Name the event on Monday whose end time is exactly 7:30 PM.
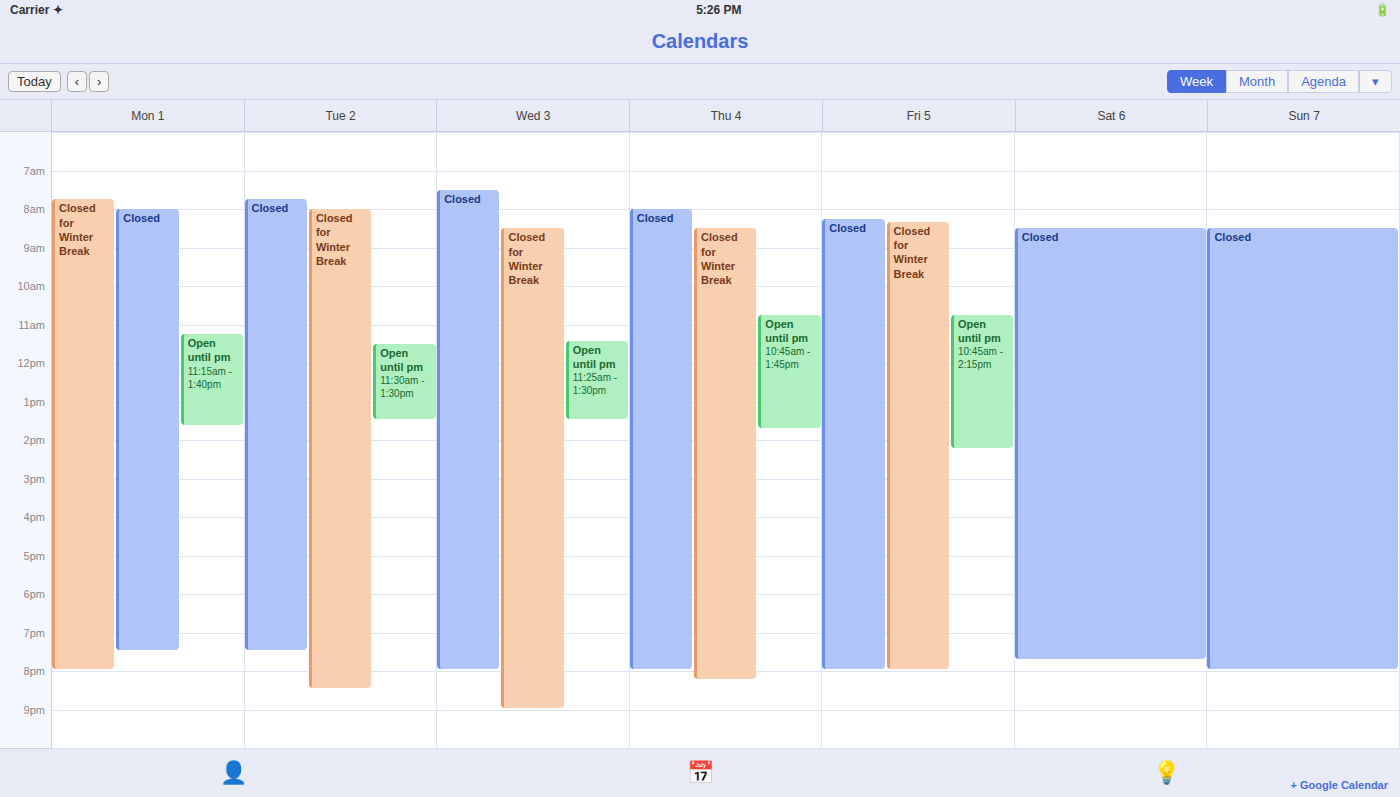
"Closed"